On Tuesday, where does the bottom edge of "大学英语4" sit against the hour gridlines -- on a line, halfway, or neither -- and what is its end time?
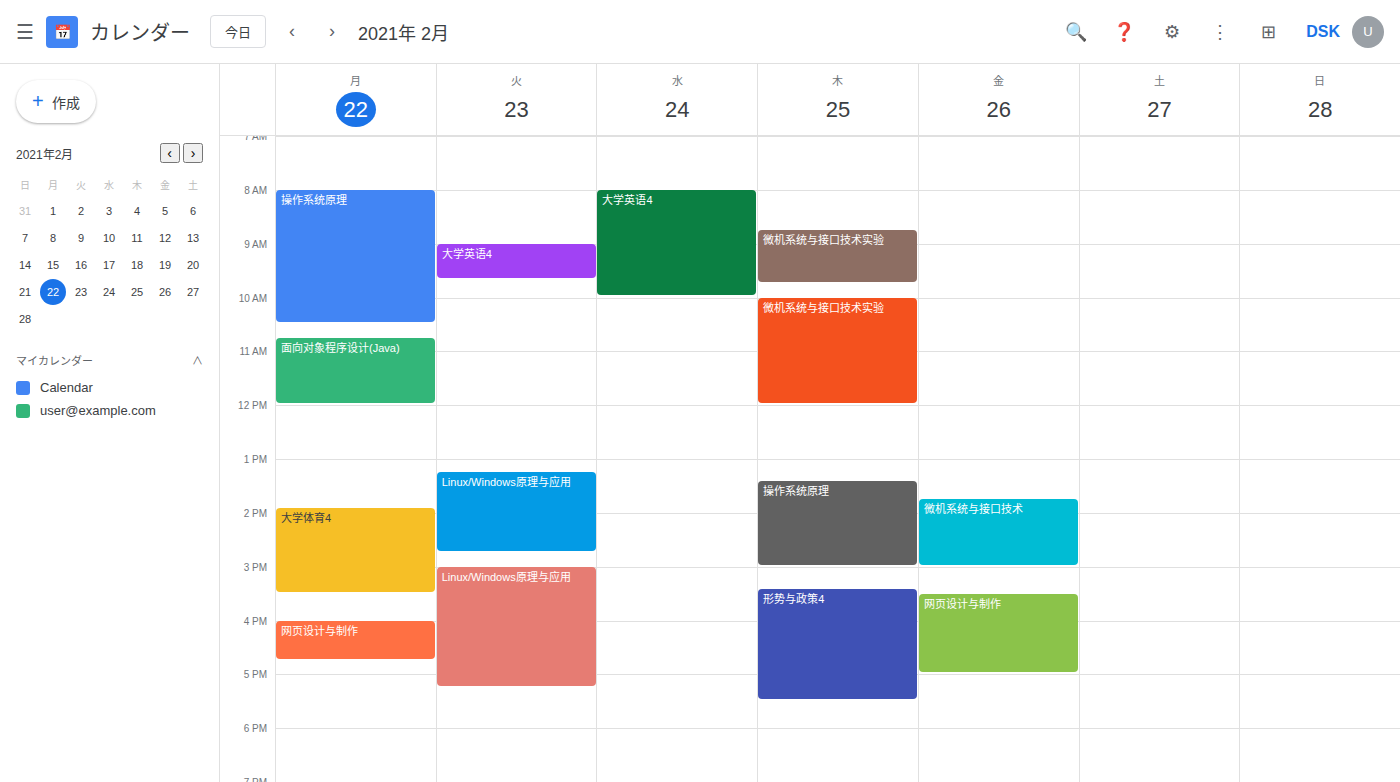
9:40 AM -- neither: 40 minutes below the 9 AM line and 20 minutes above the 10 AM line.